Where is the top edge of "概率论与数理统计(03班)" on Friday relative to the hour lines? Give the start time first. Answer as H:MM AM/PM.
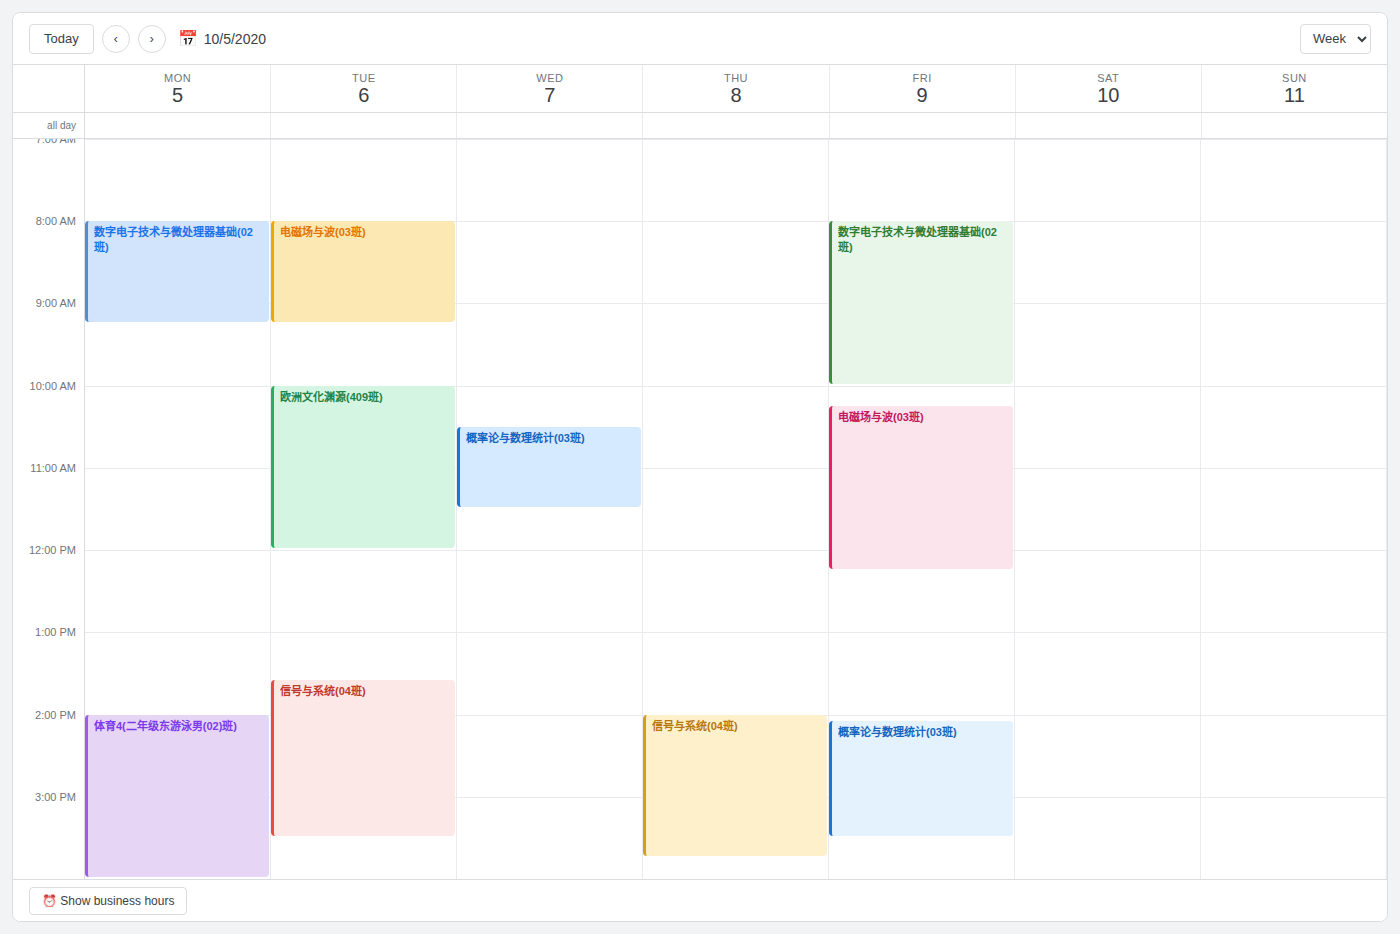
2:05 PM -- neither: 5 minutes below the 2 PM line and 55 minutes above the 3 PM line.